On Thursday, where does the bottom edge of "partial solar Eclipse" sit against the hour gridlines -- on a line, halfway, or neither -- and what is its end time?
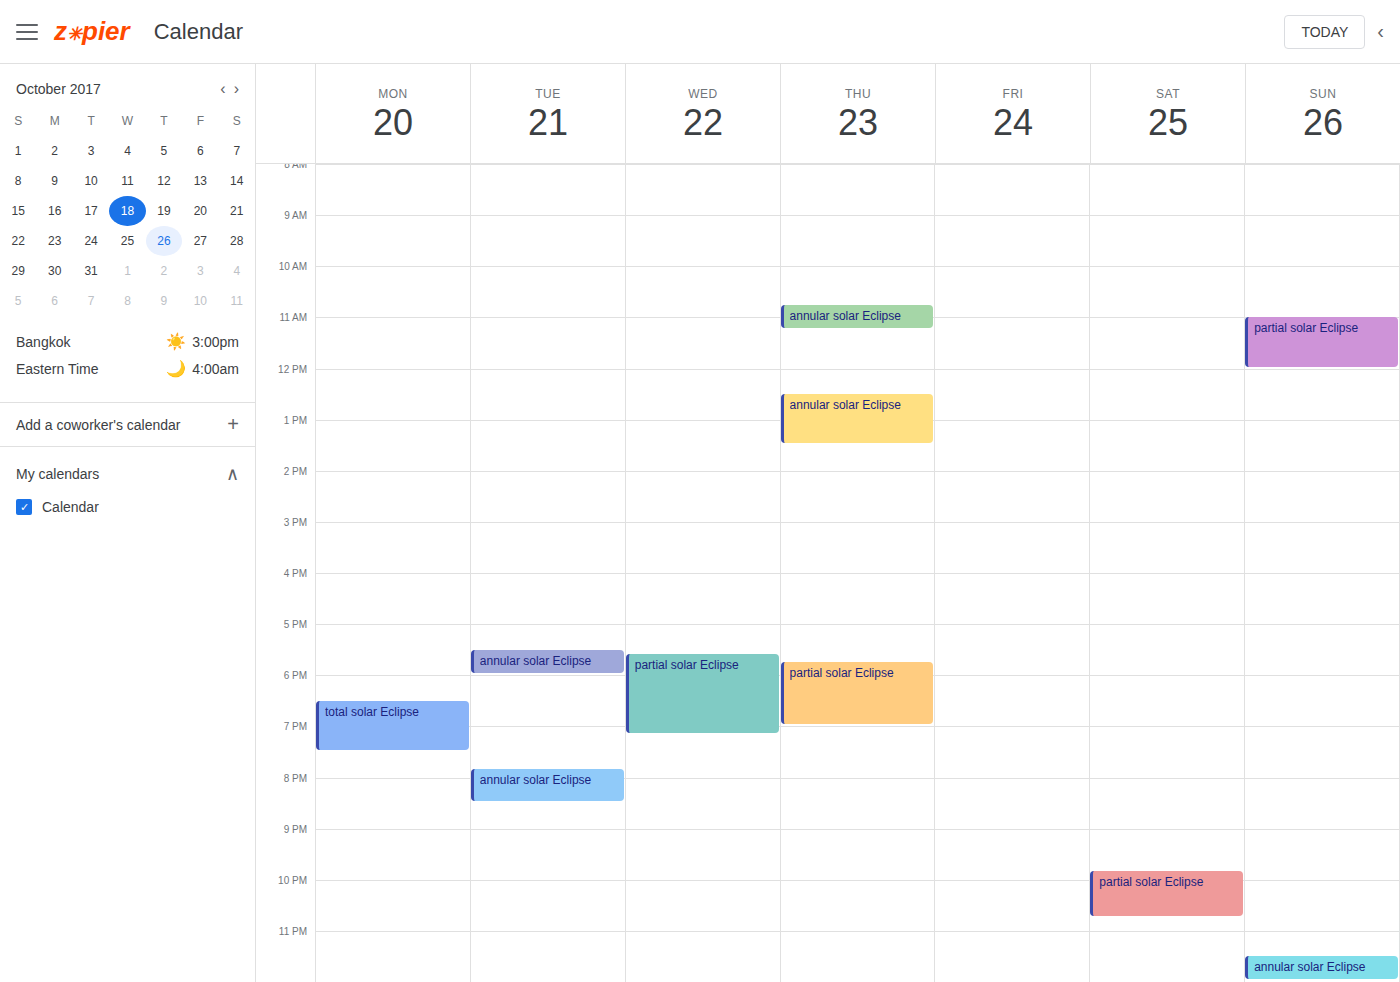
7:00 PM -- exactly on the 7 PM line.